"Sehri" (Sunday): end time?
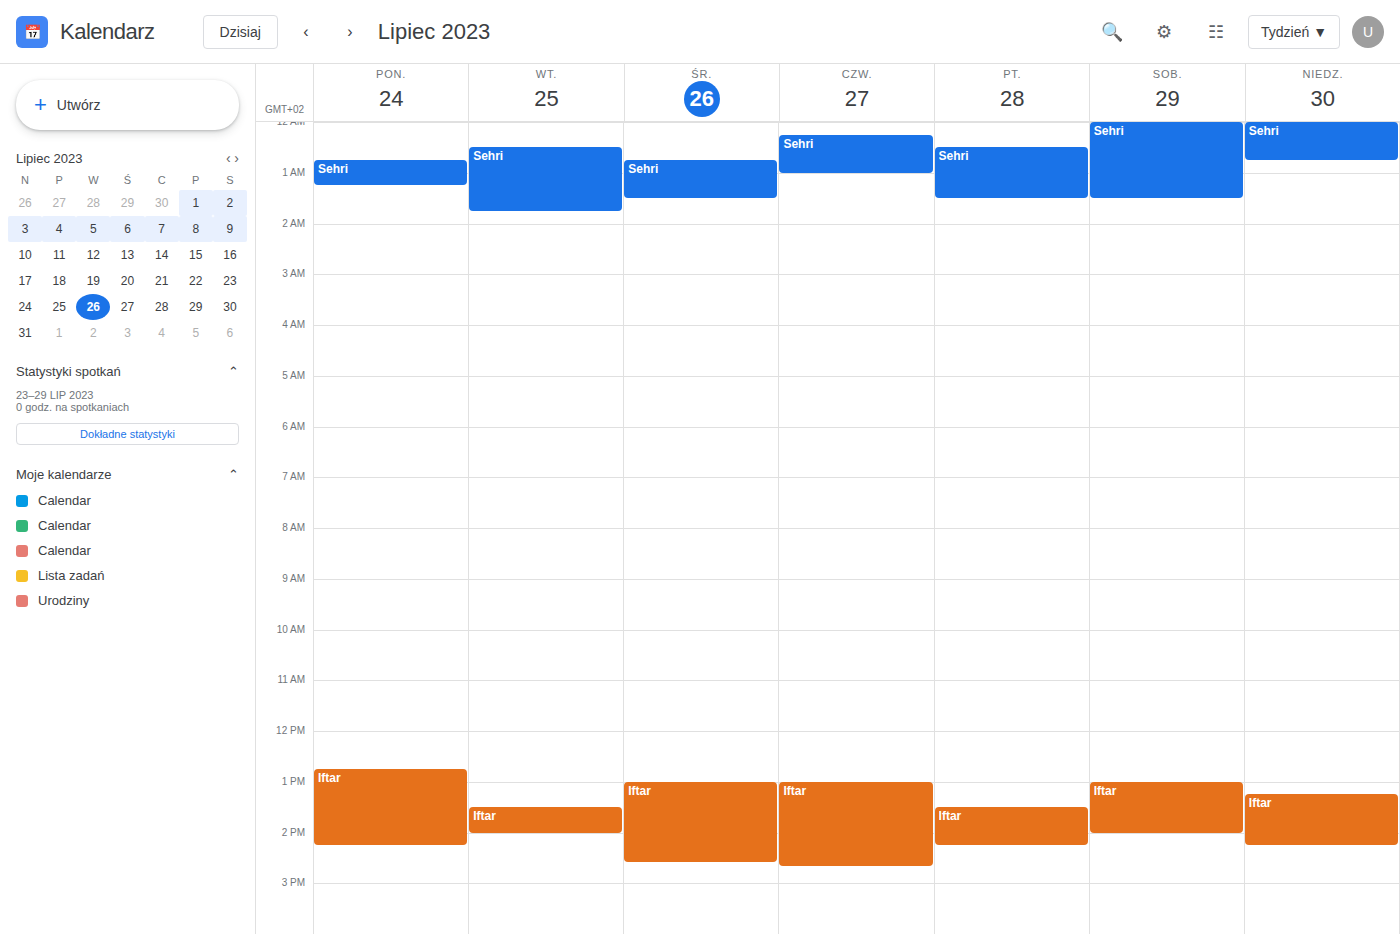
12:45 AM